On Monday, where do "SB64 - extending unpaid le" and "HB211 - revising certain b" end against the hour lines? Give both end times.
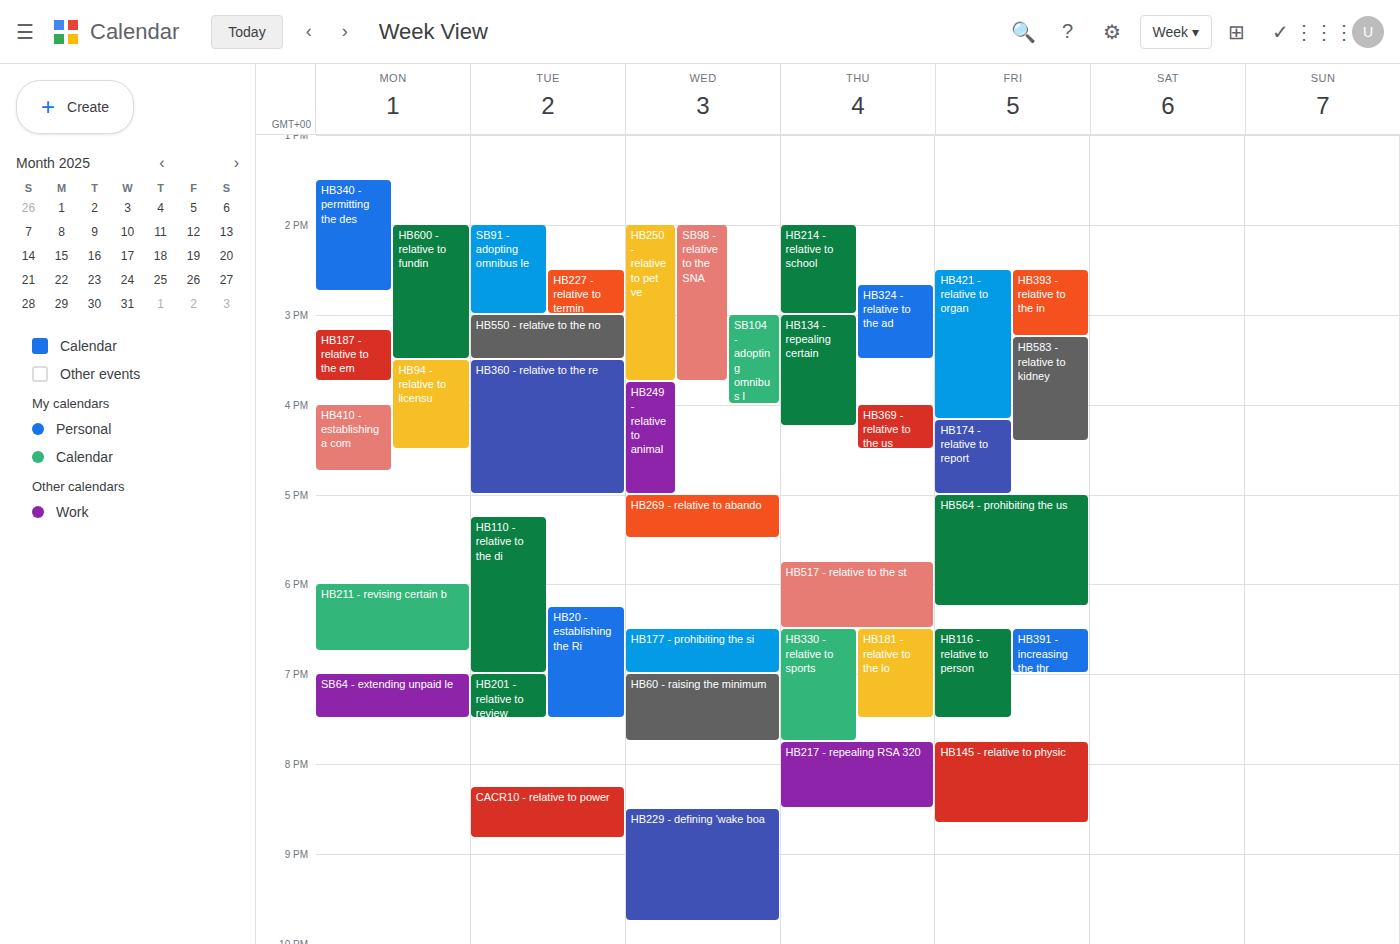
"SB64 - extending unpaid le": 7:30 PM, halfway between the 7 PM and 8 PM lines. "HB211 - revising certain b": 6:45 PM, neither: three quarters of the way from the 6 PM line to the 7 PM line.